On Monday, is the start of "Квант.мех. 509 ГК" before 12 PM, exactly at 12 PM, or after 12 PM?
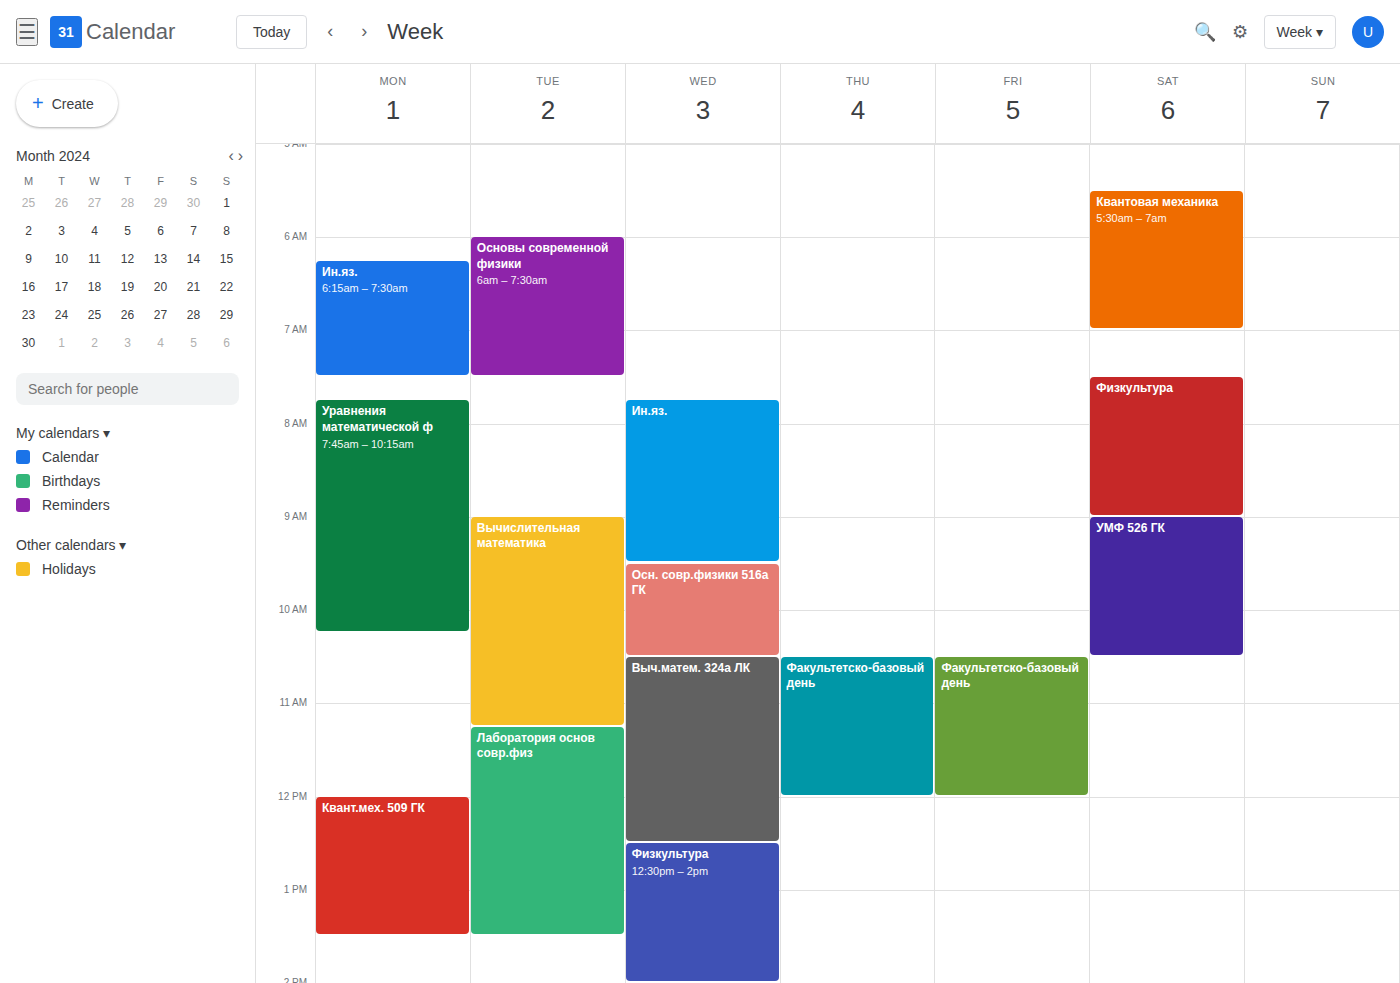
12:00 PM -- exactly at 12 PM, on the 12 PM line.